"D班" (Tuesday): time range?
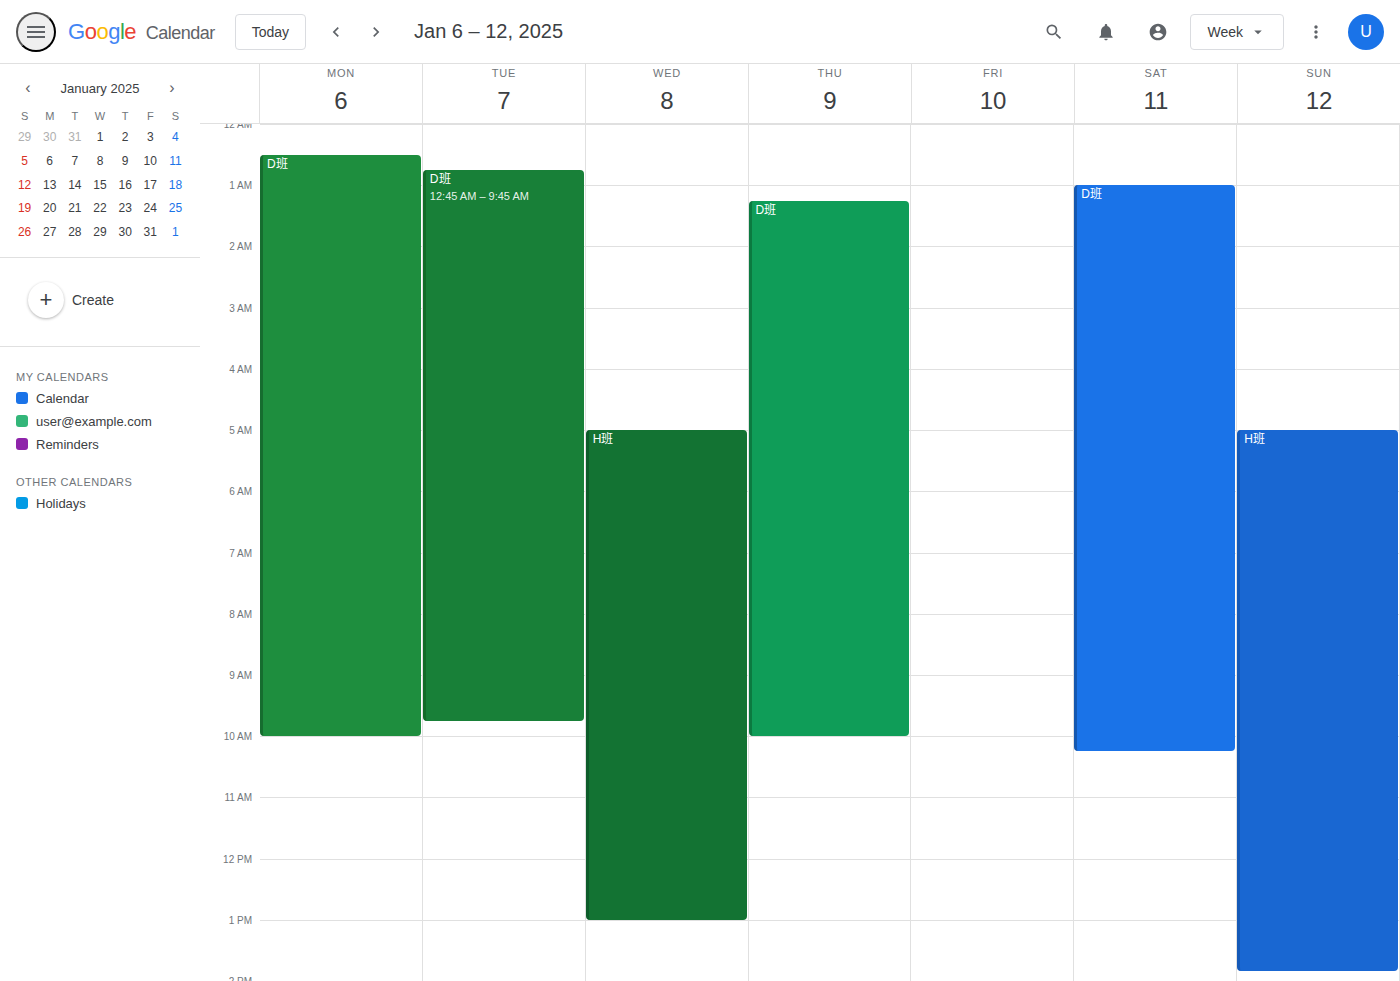
12:45 AM to 9:45 AM